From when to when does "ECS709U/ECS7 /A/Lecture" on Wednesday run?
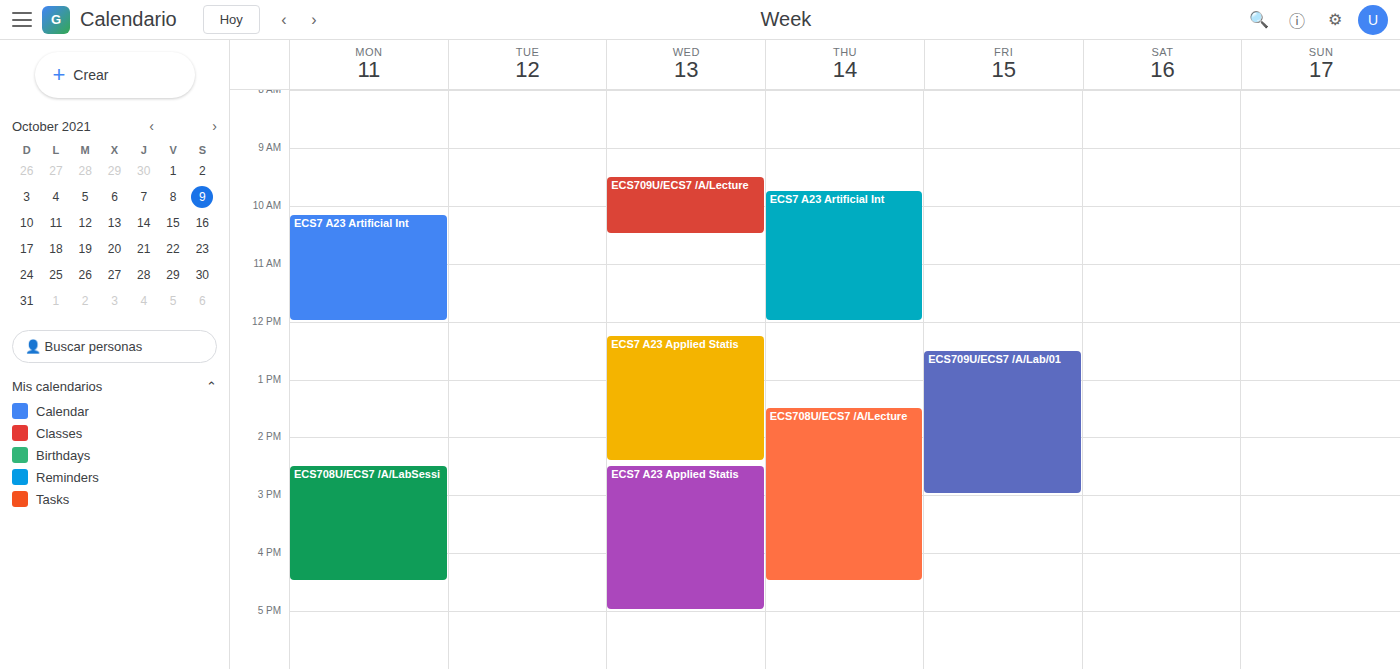
9:30 AM to 10:30 AM